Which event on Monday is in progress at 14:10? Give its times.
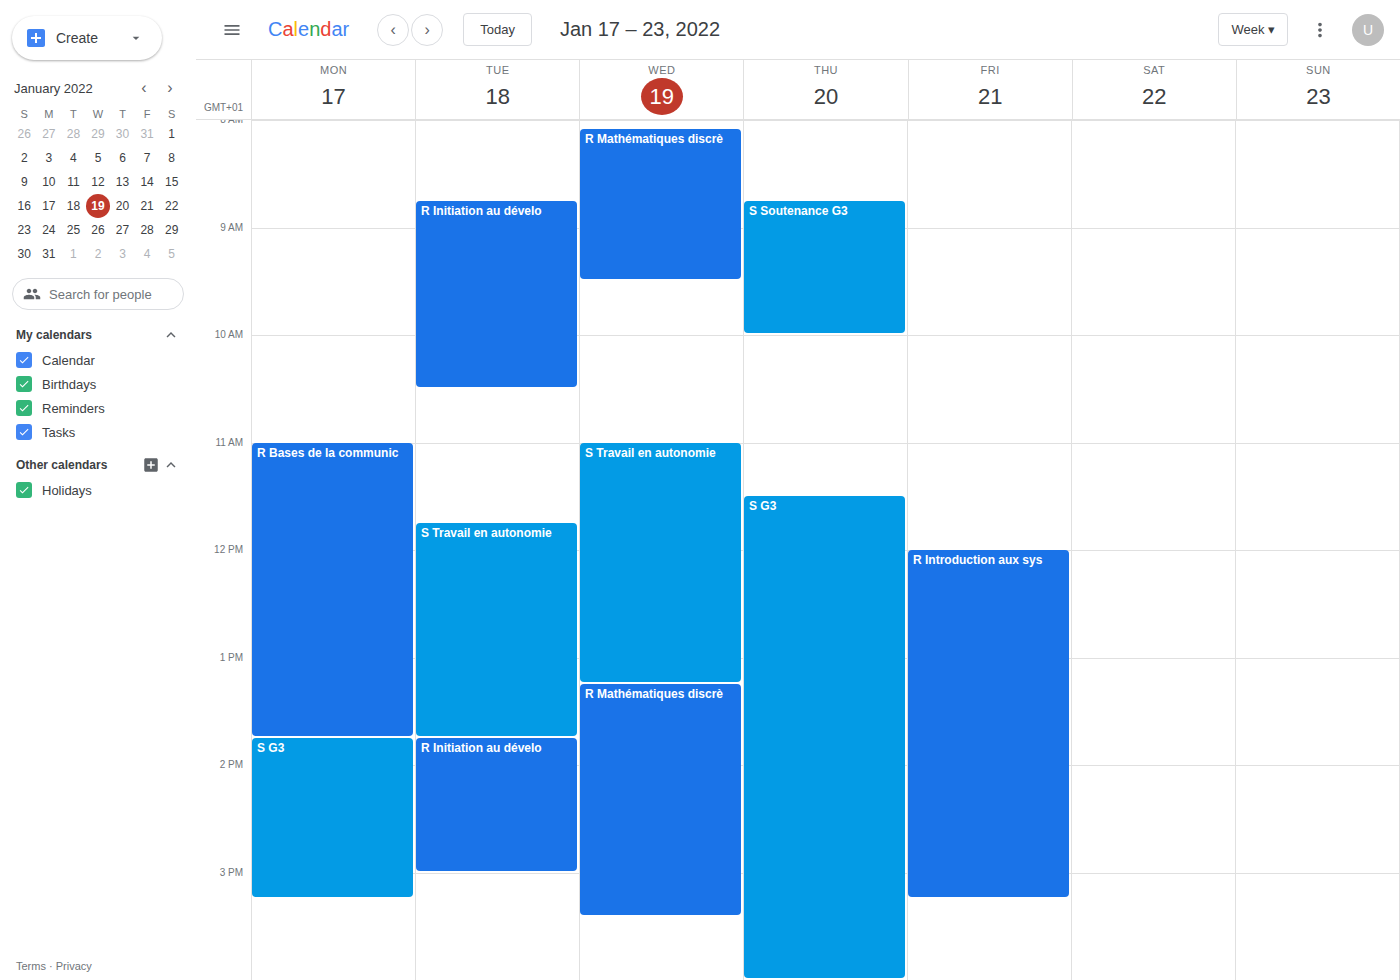
"S G3", 13:45 to 15:15